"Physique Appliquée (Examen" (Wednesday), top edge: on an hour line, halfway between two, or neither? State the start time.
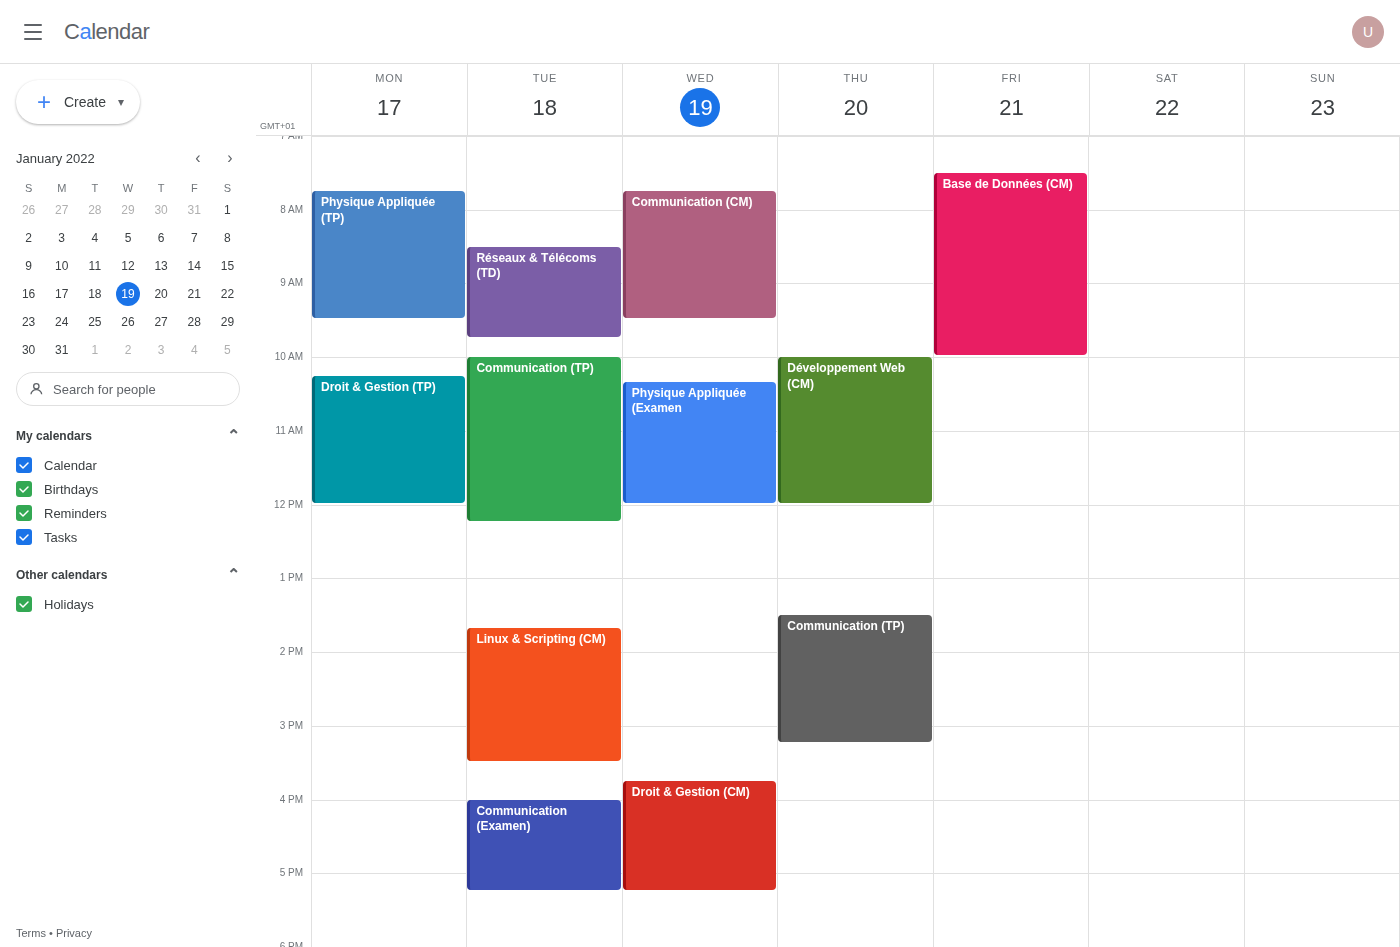
10:20 AM -- neither: 20 minutes below the 10 AM line and 40 minutes above the 11 AM line.